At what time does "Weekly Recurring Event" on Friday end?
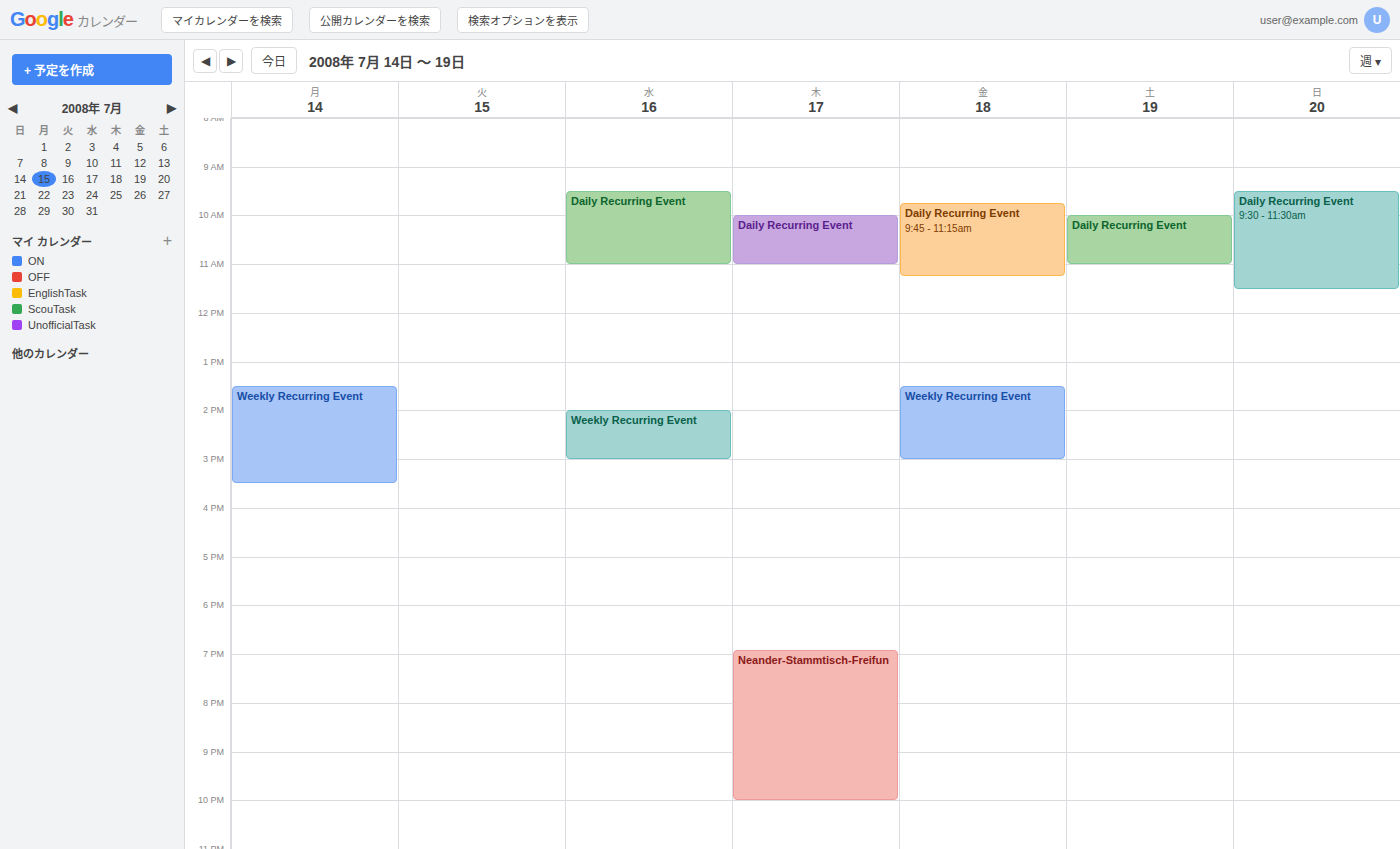
3:00 PM